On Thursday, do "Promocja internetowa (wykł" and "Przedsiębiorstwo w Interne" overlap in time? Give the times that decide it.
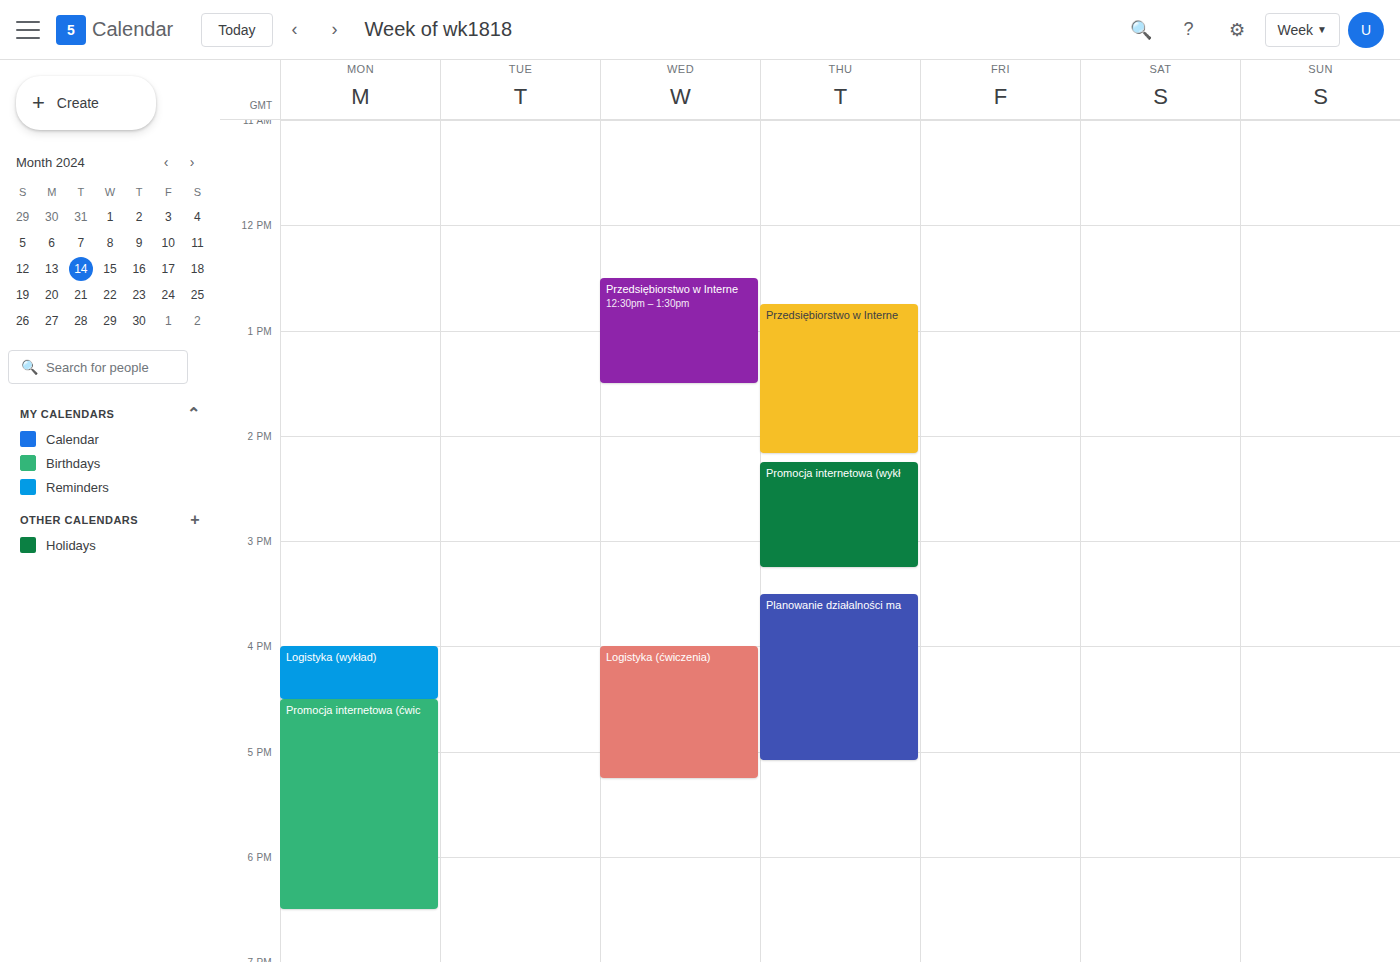
"Przedsiębiorstwo w Interne" ends at 2:10 PM and "Promocja internetowa (wykł" starts at 2:15 PM -- no overlap.